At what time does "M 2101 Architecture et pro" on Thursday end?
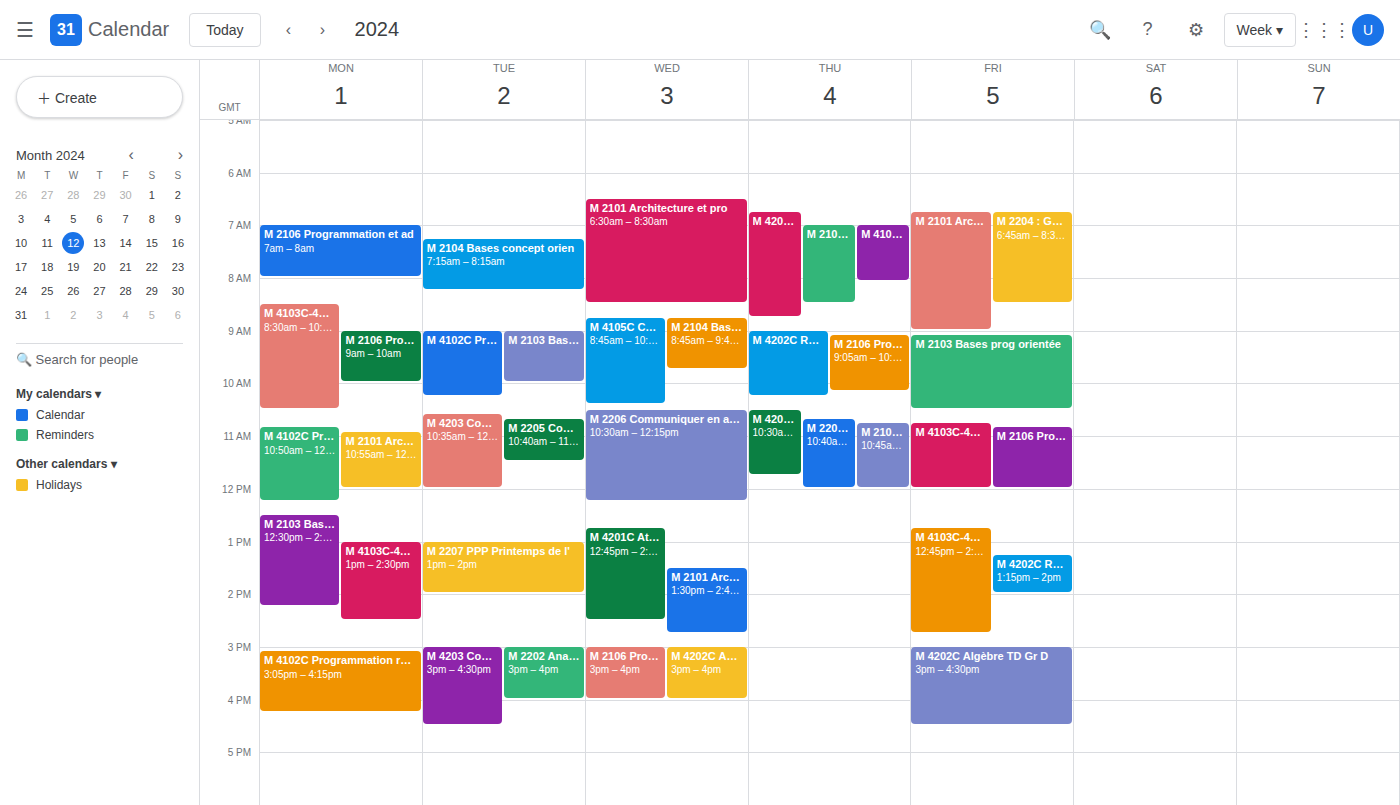
8:30 AM